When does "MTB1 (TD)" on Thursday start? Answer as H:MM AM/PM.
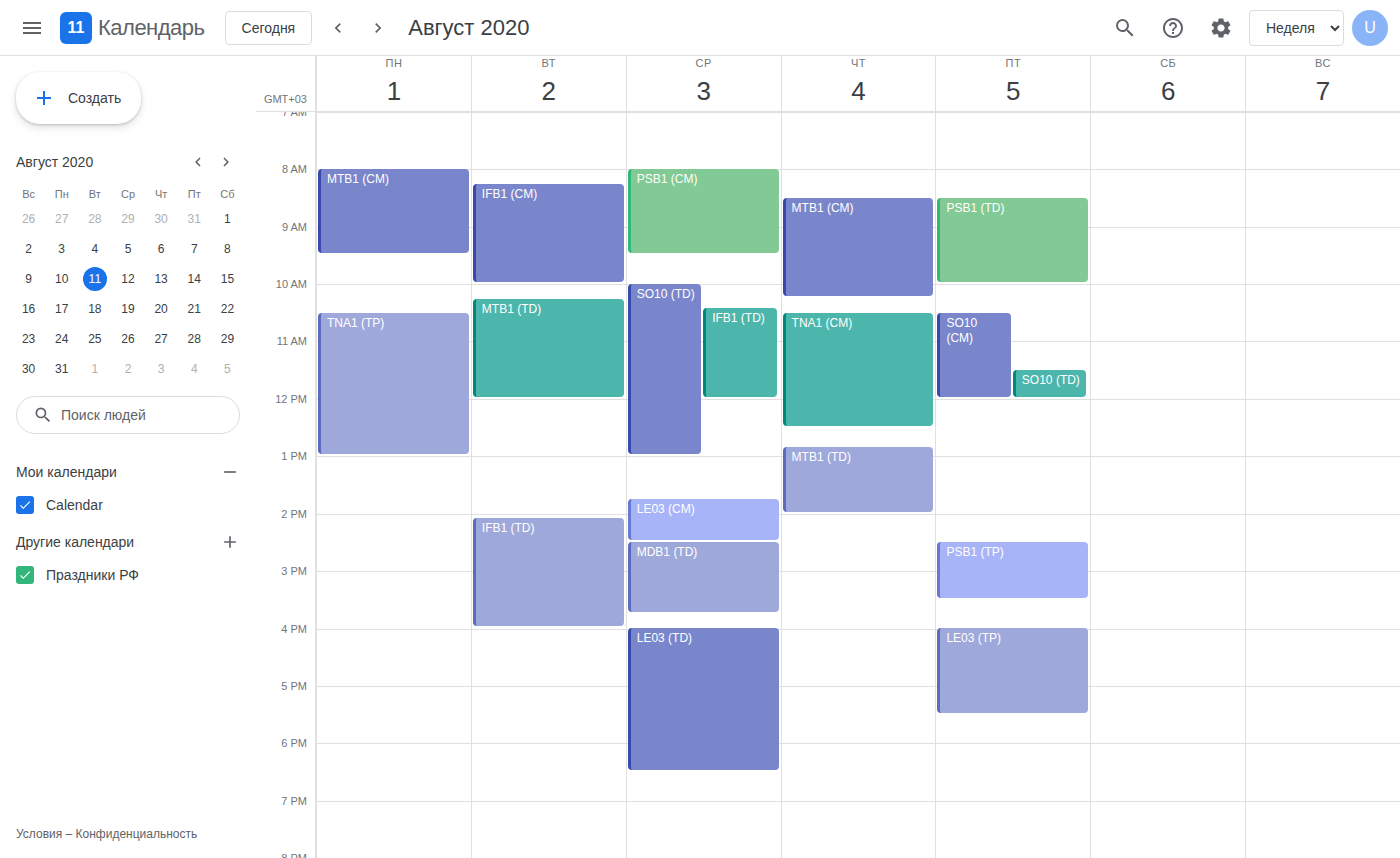
12:50 PM